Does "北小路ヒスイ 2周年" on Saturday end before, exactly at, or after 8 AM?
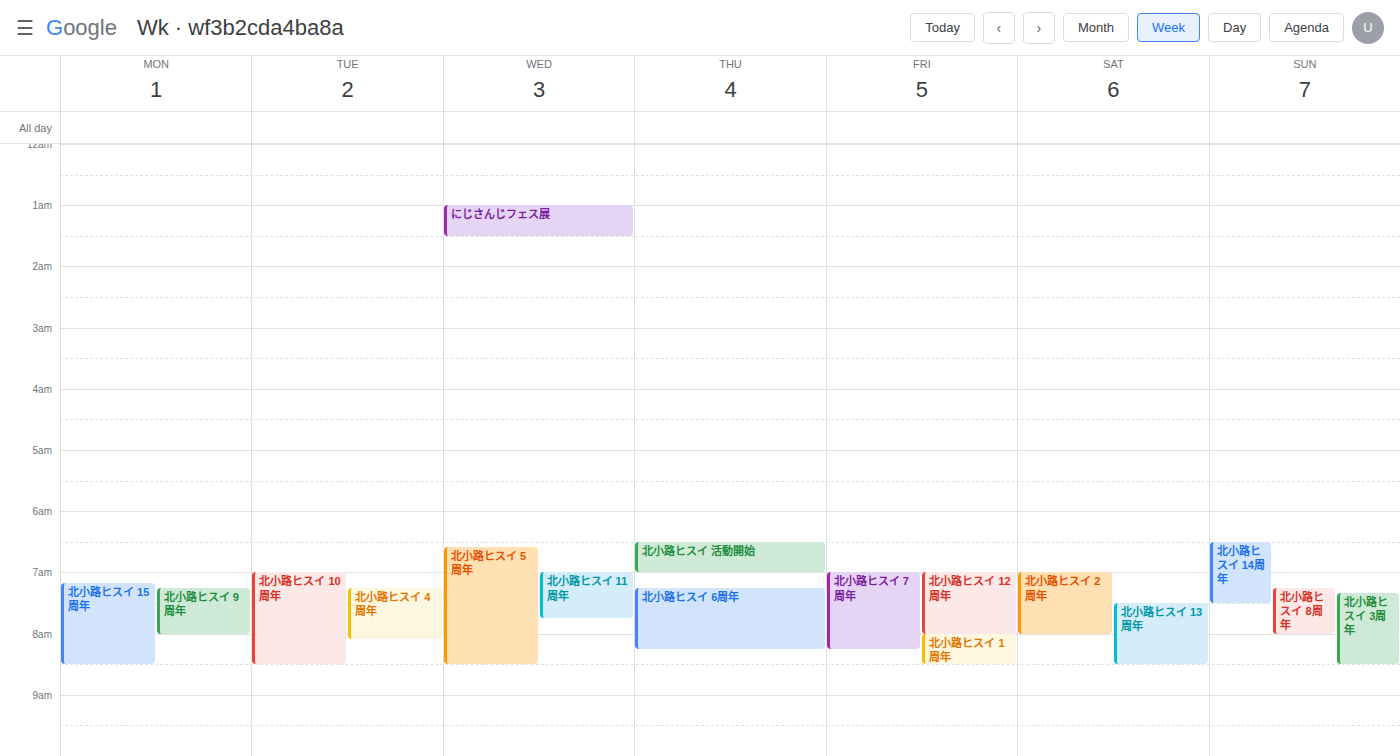
8:00 AM -- exactly at 8 AM, on the 8 AM line.